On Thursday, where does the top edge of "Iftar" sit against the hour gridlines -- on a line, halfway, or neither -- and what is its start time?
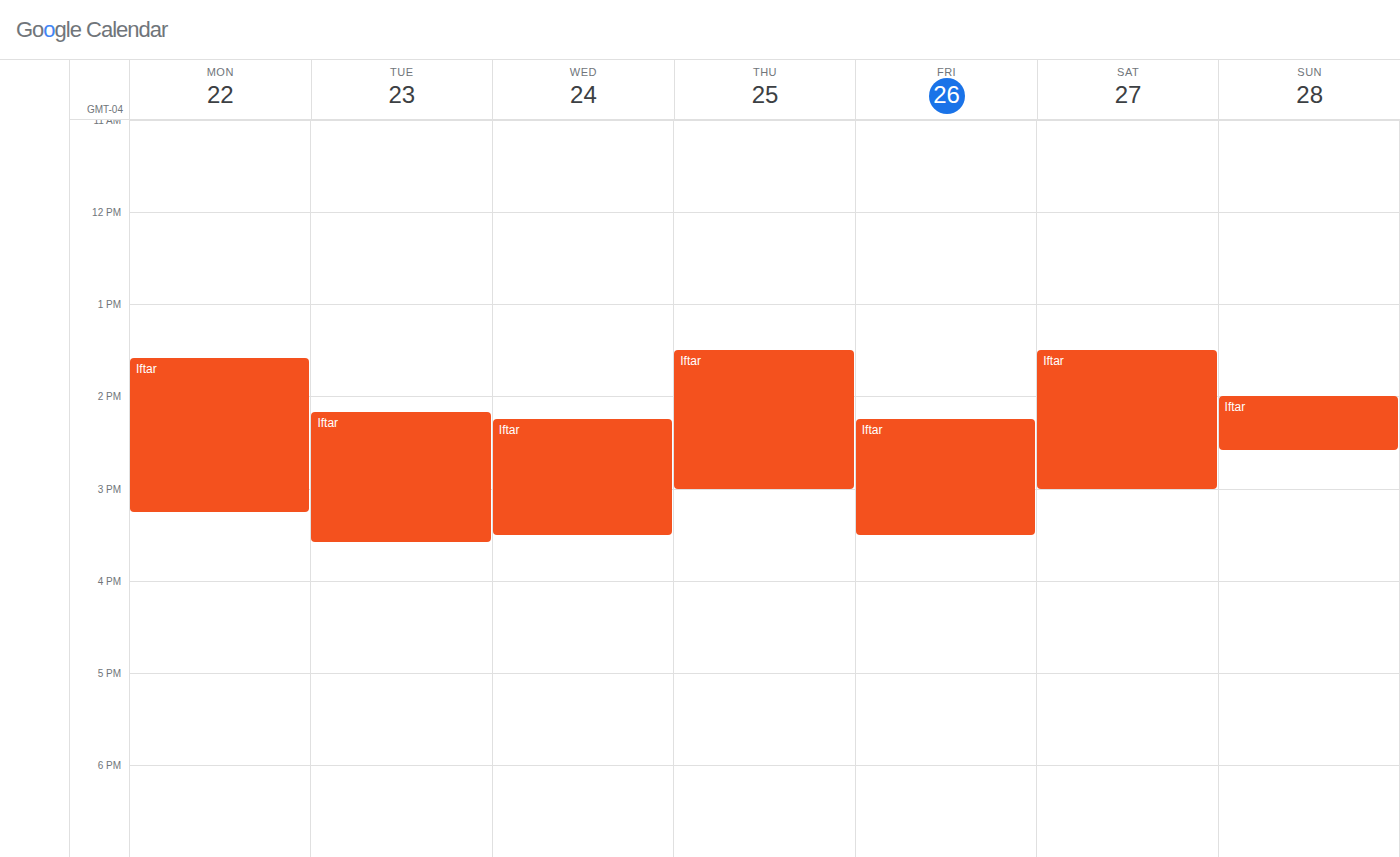
1:30 PM -- halfway between the 1 PM and 2 PM lines.